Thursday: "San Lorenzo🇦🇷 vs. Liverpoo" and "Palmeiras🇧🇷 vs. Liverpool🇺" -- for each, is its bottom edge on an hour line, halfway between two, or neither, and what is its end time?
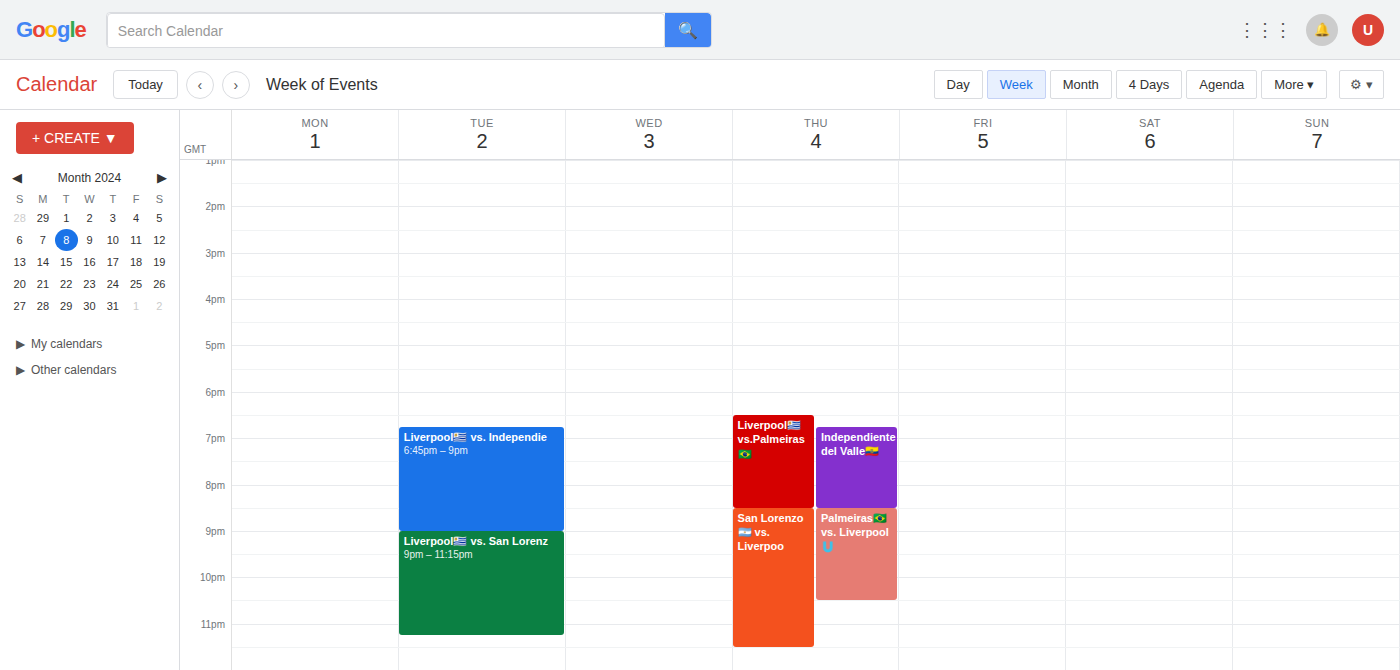
"San Lorenzo🇦🇷 vs. Liverpoo": 11:30 PM, halfway between the 11 PM and 12 AM lines. "Palmeiras🇧🇷 vs. Liverpool🇺": 10:30 PM, halfway between the 10 PM and 11 PM lines.